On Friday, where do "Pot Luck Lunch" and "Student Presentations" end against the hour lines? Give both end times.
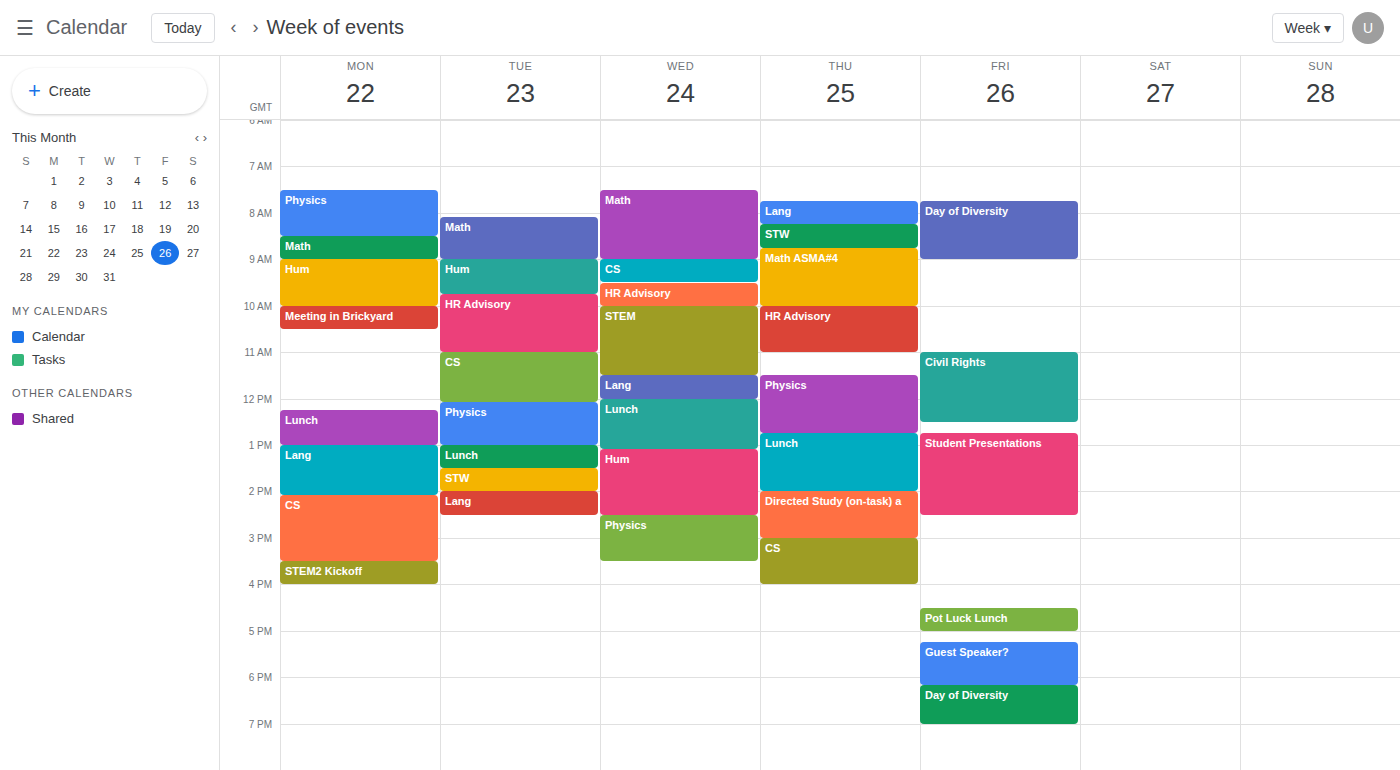
"Pot Luck Lunch": 5:00 PM, exactly on the 5 PM line. "Student Presentations": 2:30 PM, halfway between the 2 PM and 3 PM lines.